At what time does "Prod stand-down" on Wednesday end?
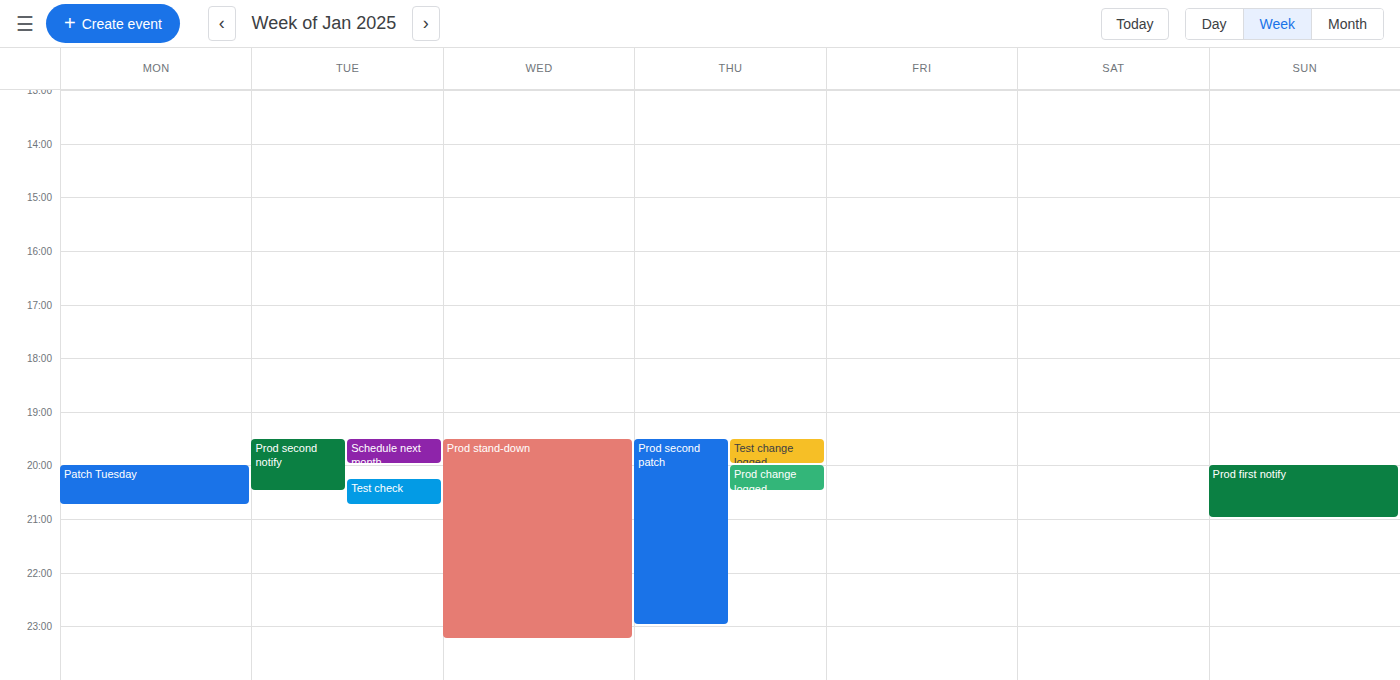
11:15 PM